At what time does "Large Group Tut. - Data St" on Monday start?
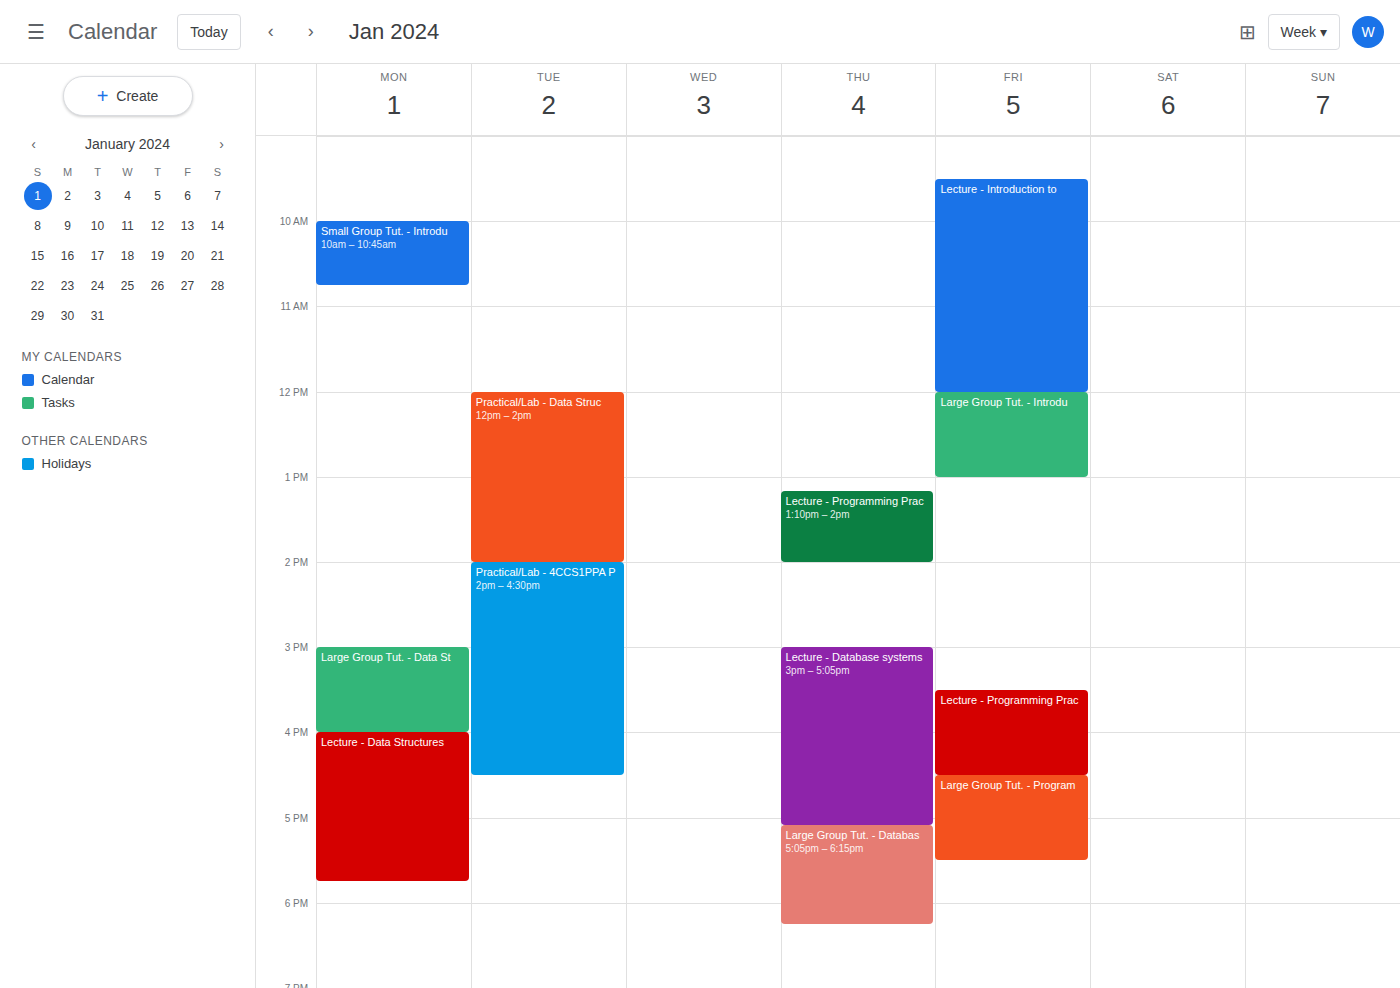
3:00 PM